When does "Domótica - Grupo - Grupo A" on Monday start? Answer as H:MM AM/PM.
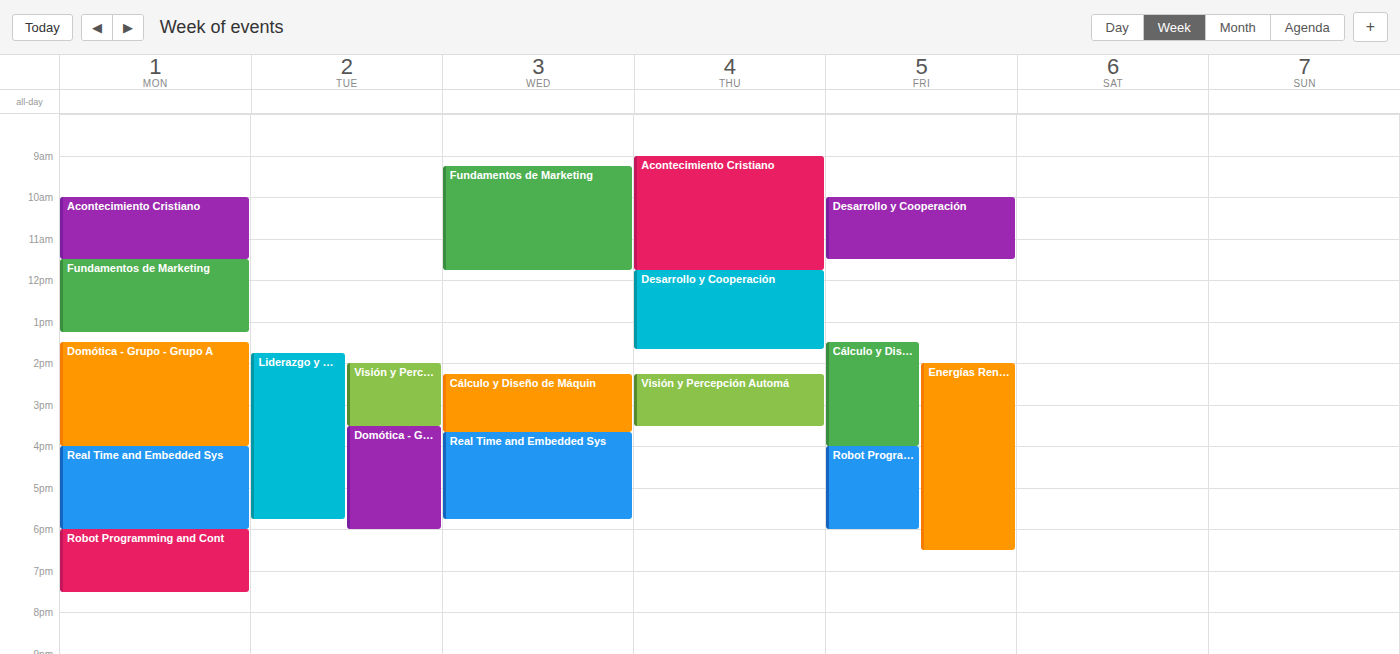
1:30 PM